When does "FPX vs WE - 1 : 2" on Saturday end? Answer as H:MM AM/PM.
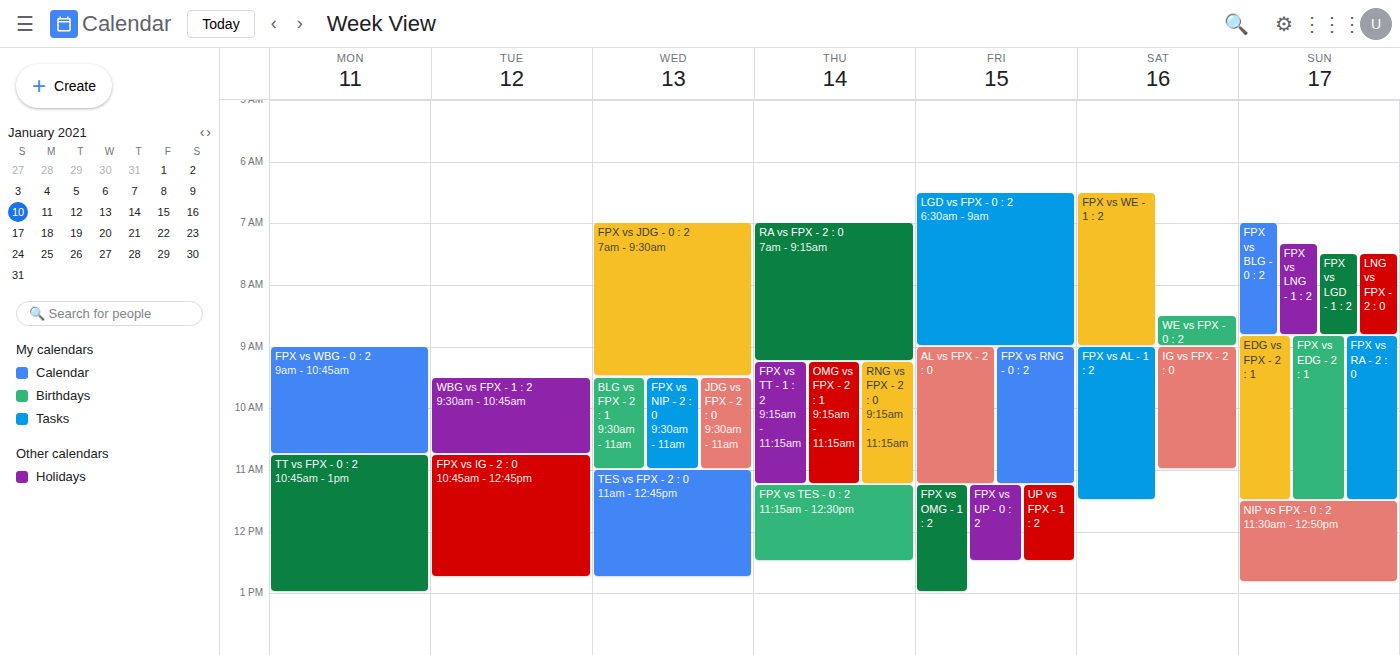
9:00 AM